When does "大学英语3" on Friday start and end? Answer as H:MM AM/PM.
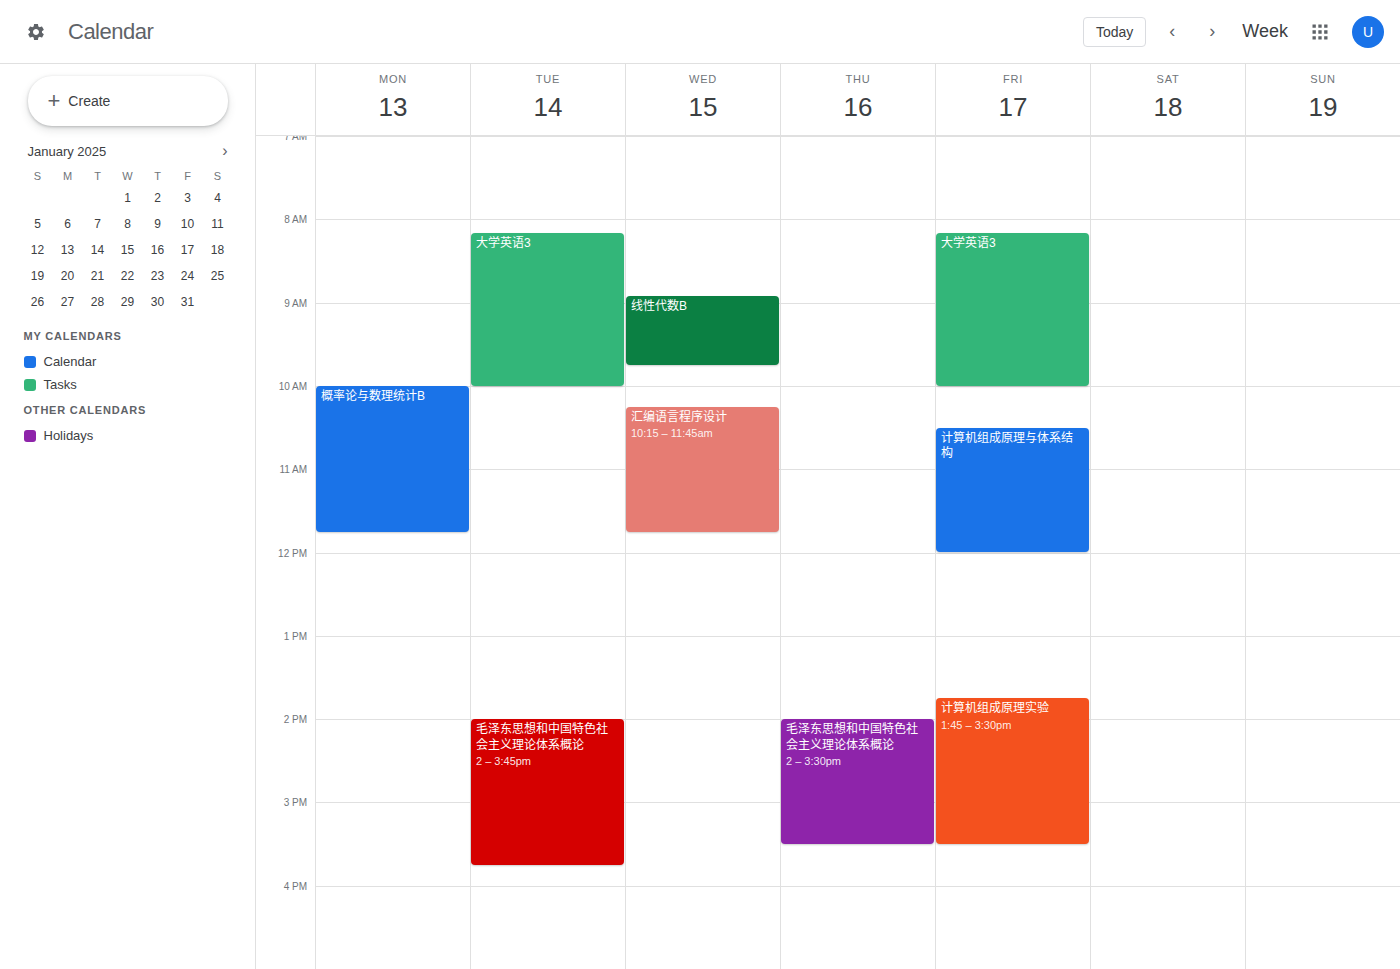
8:10 AM to 10:00 AM